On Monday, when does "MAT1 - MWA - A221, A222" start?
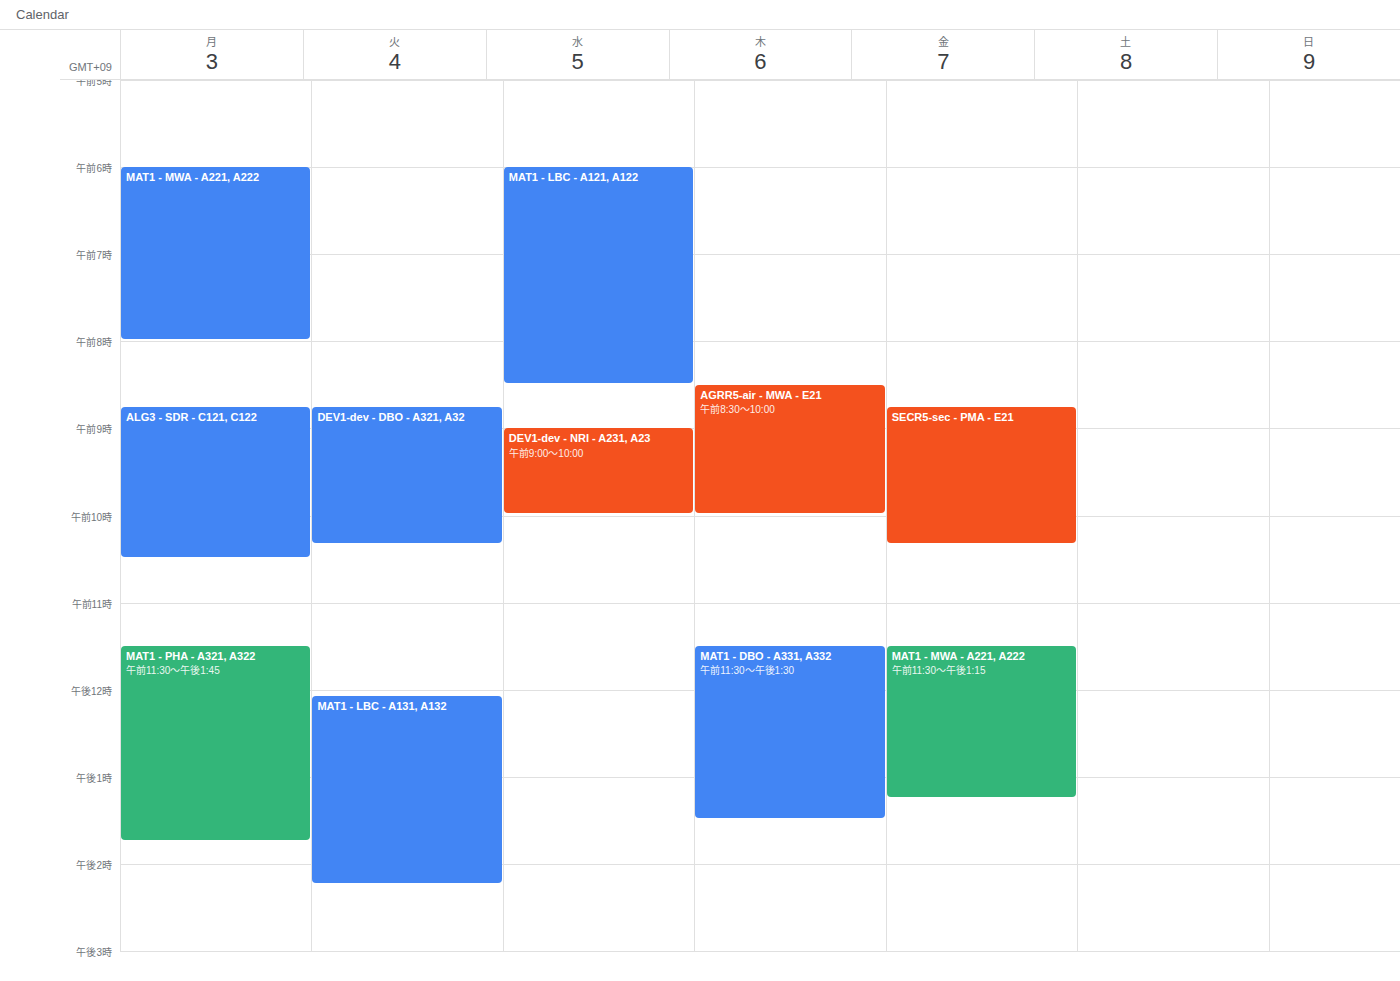
6:00 AM